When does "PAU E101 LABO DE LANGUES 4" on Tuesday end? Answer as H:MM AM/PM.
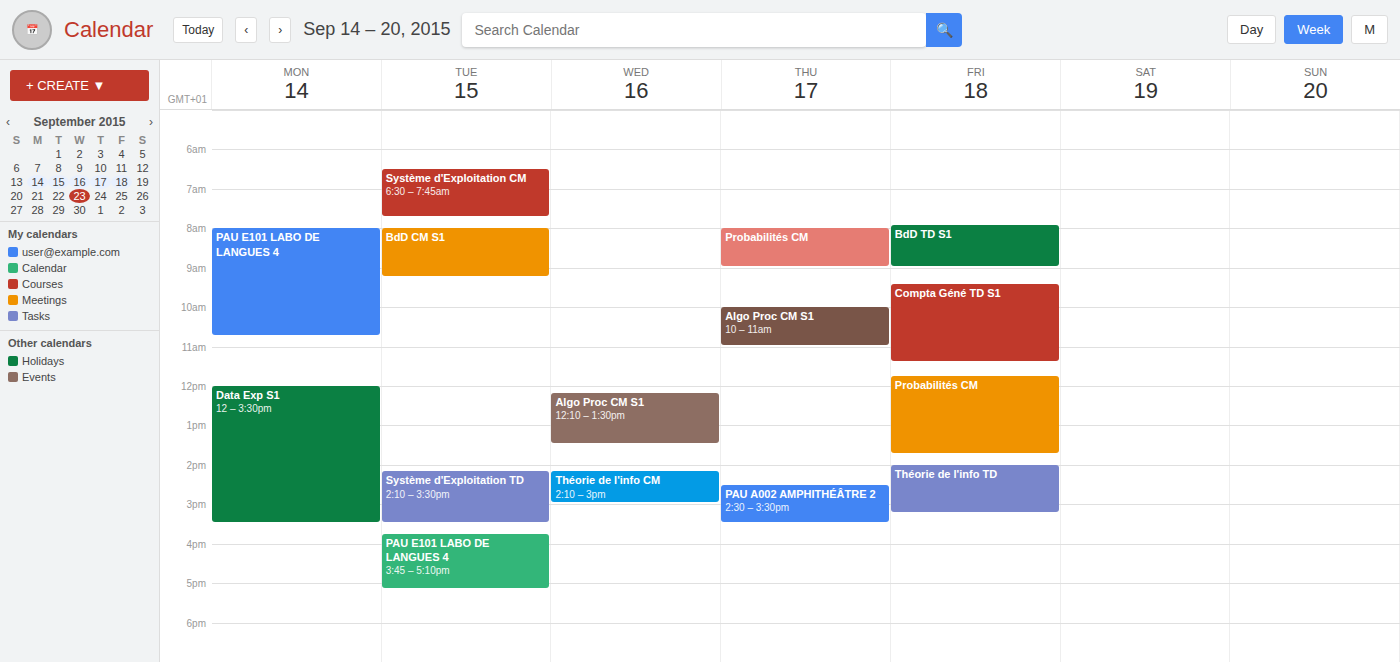
5:10 PM